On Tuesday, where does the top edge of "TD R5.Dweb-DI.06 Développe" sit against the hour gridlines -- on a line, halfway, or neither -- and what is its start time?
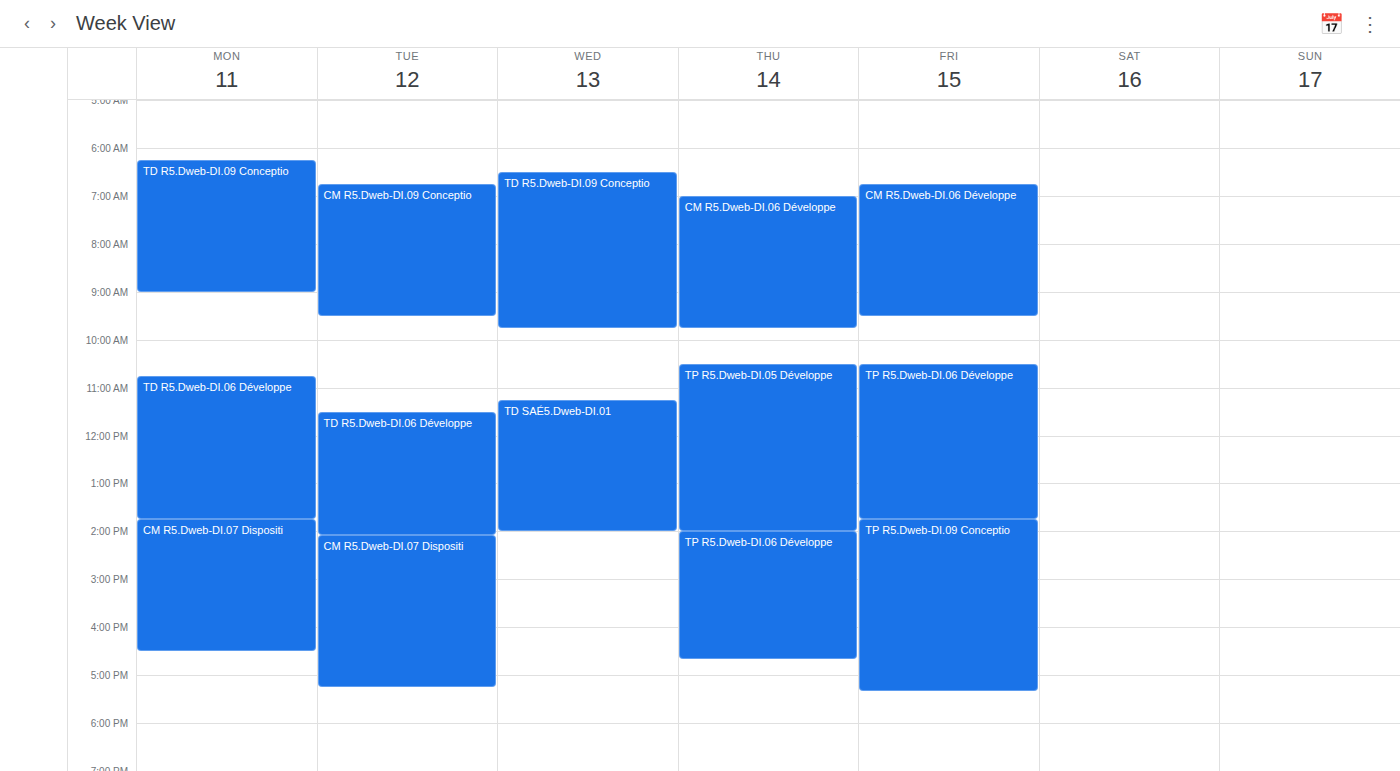
11:30 AM -- halfway between the 11 AM and 12 PM lines.